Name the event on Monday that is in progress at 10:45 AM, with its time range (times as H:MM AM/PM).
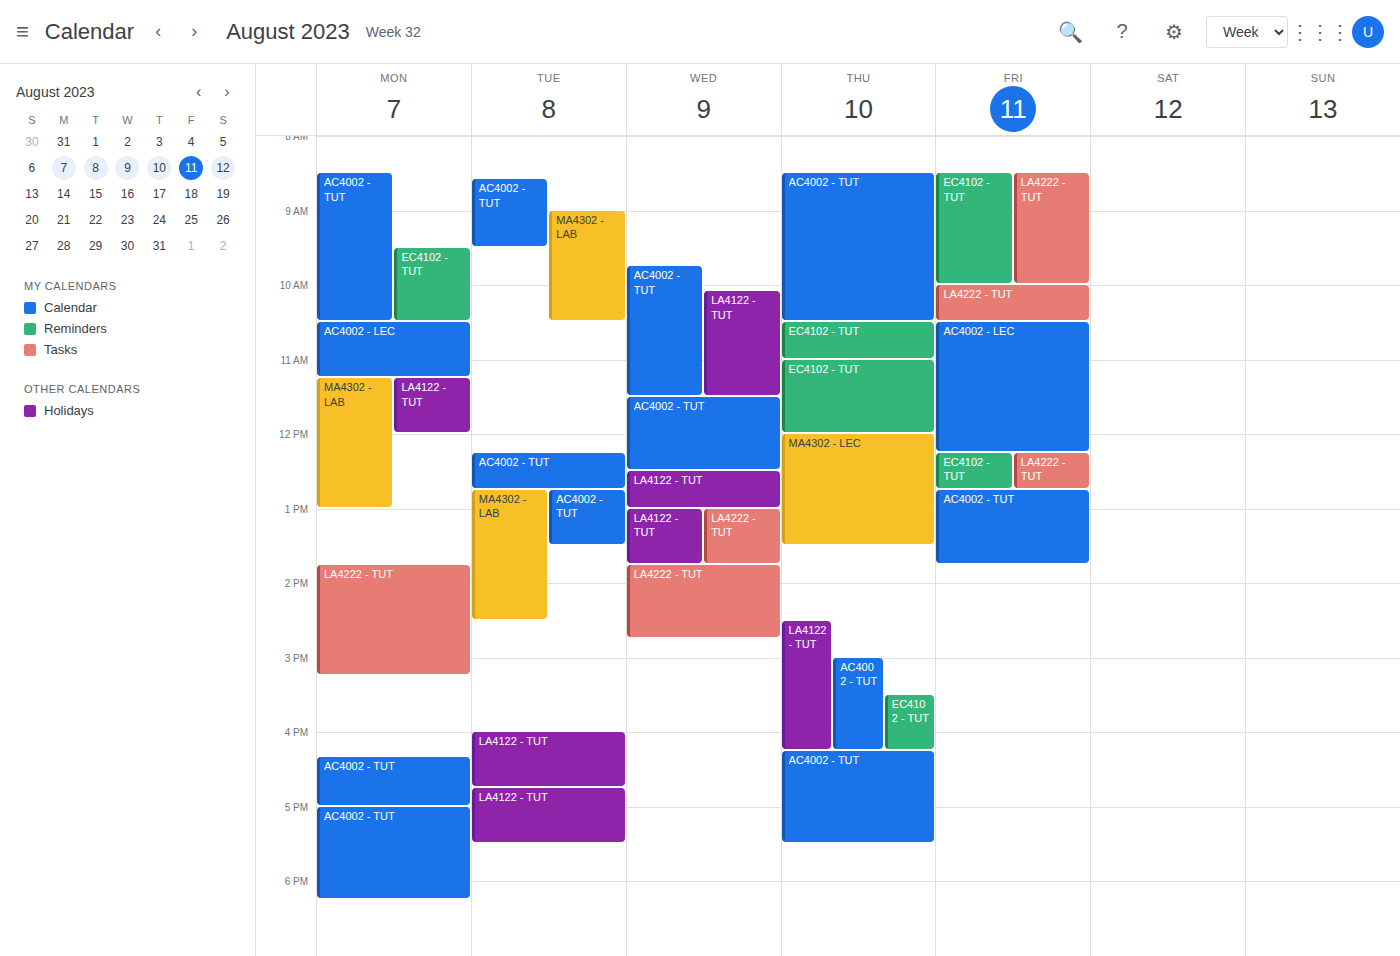
"AC4002 - LEC", 10:30 AM to 11:15 AM